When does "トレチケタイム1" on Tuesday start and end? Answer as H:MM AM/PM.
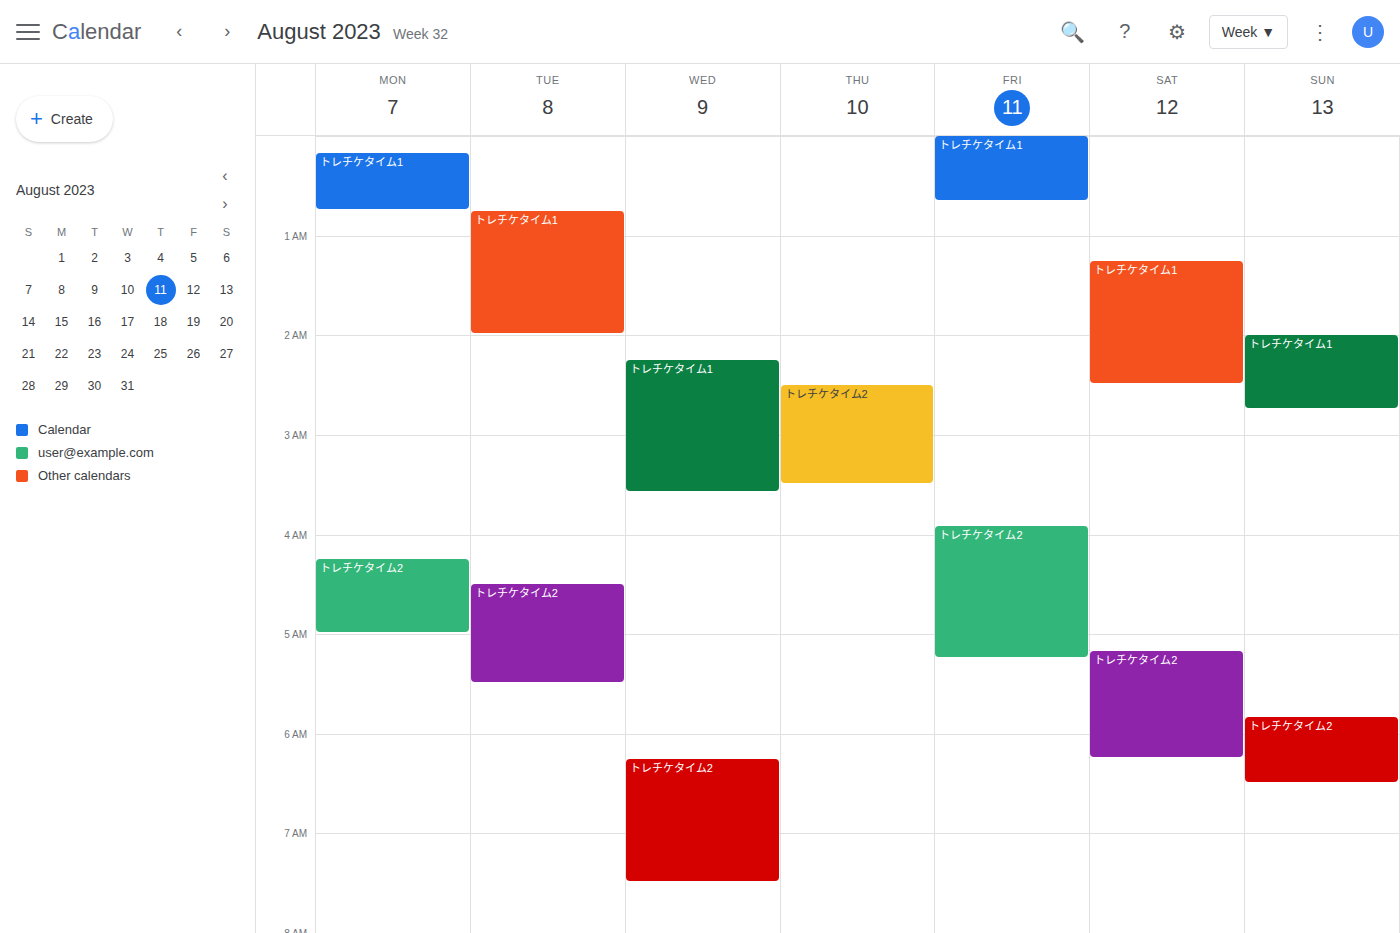
12:45 AM to 2:00 AM